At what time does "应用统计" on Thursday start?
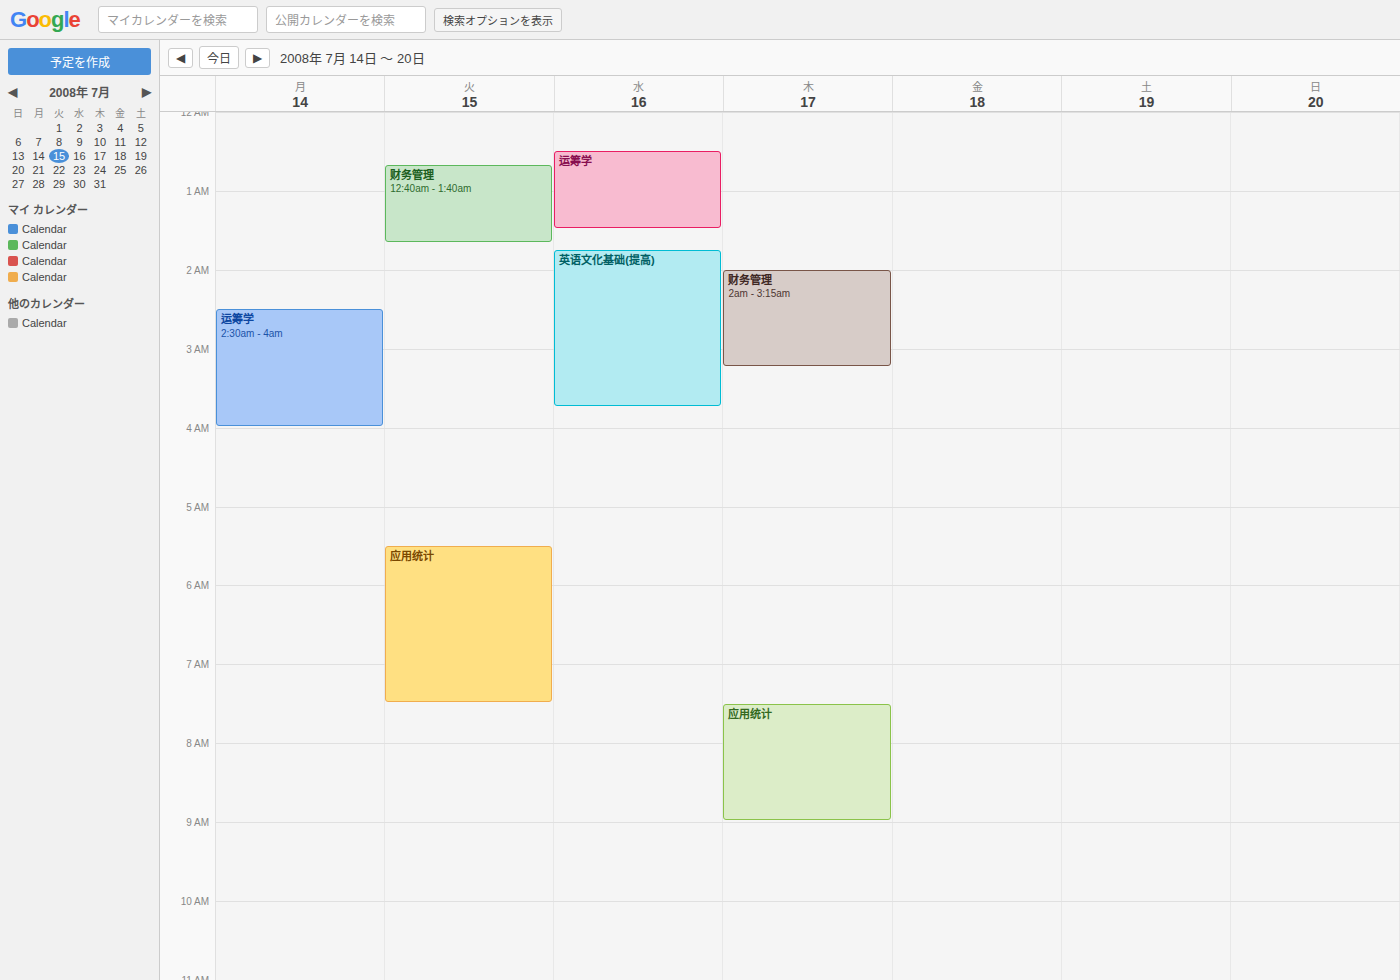
7:30 AM